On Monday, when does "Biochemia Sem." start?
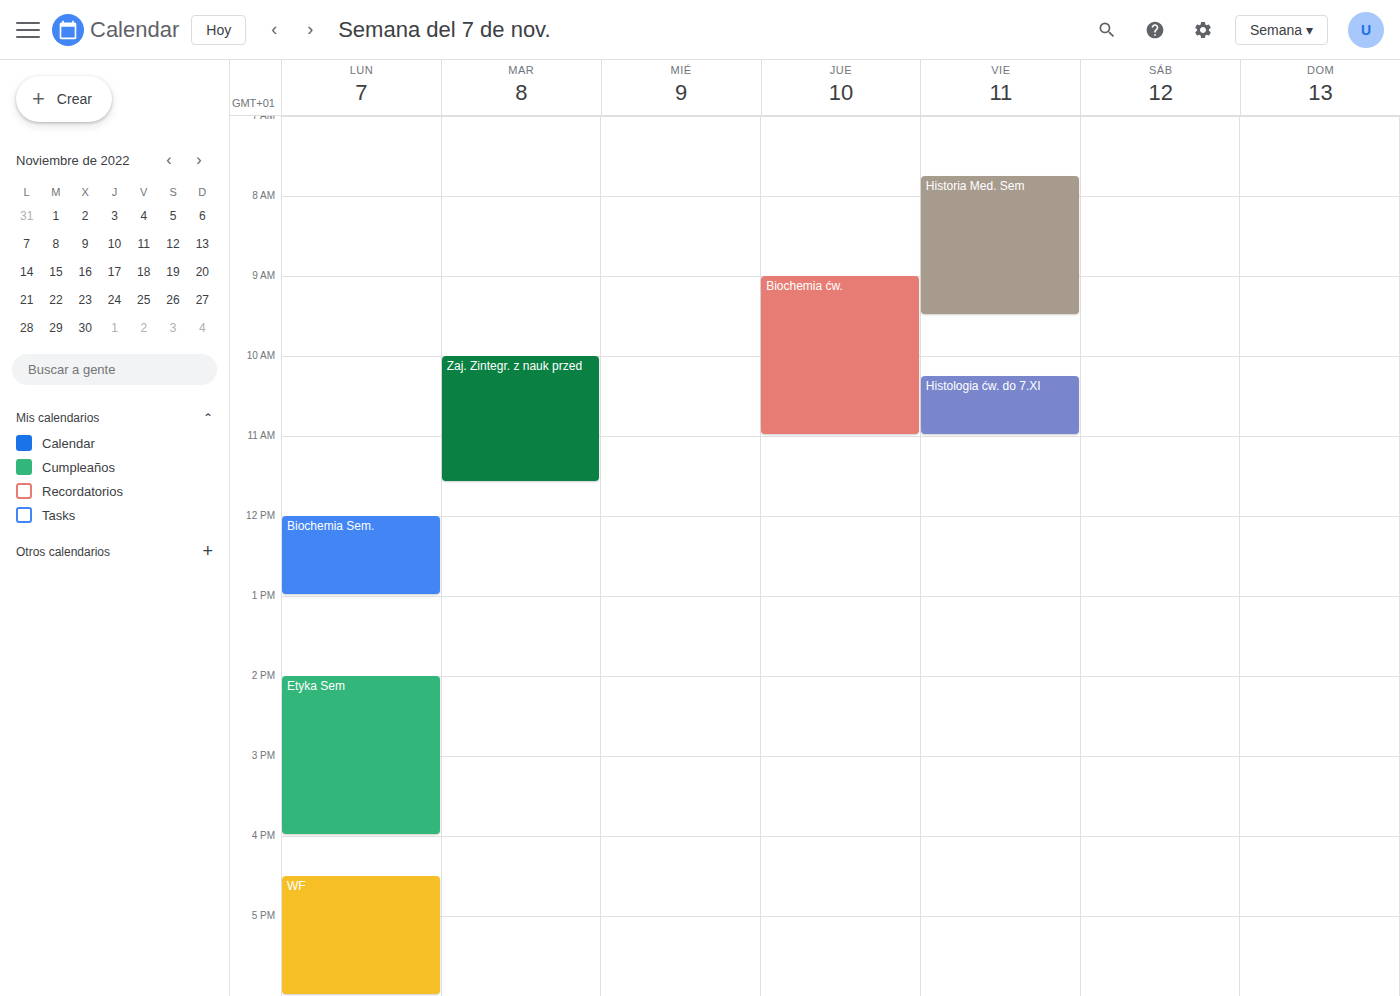
12:00 PM